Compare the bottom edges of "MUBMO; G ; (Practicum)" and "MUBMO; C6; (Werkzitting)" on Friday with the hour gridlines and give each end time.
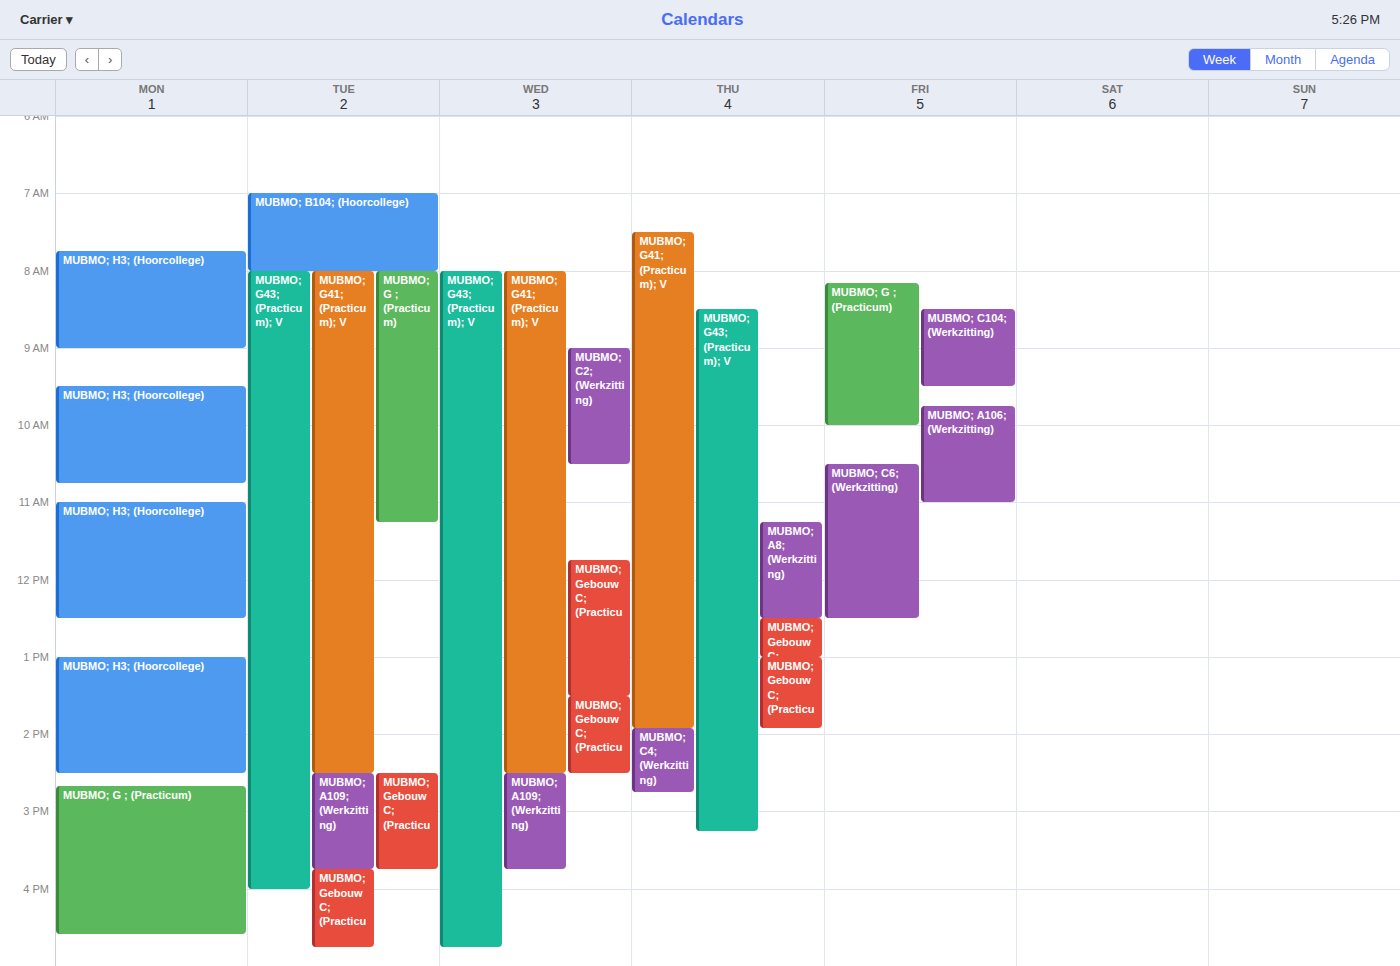
"MUBMO; G ; (Practicum)": 10:00 AM, exactly on the 10 AM line. "MUBMO; C6; (Werkzitting)": 12:30 PM, halfway between the 12 PM and 1 PM lines.